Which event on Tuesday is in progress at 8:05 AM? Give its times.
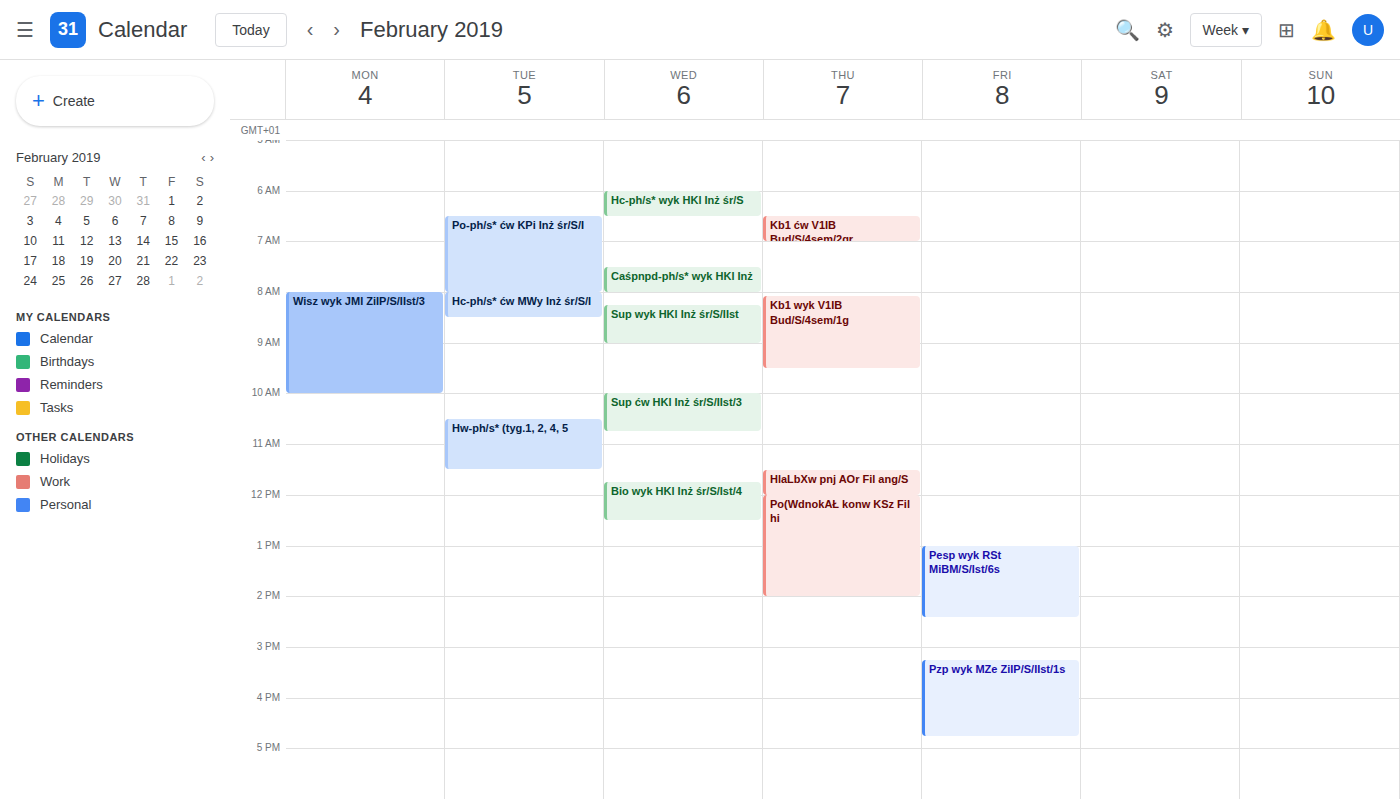
"Hc-ph/s* ćw MWy Inż śr/S/I", 8:00 AM to 8:30 AM